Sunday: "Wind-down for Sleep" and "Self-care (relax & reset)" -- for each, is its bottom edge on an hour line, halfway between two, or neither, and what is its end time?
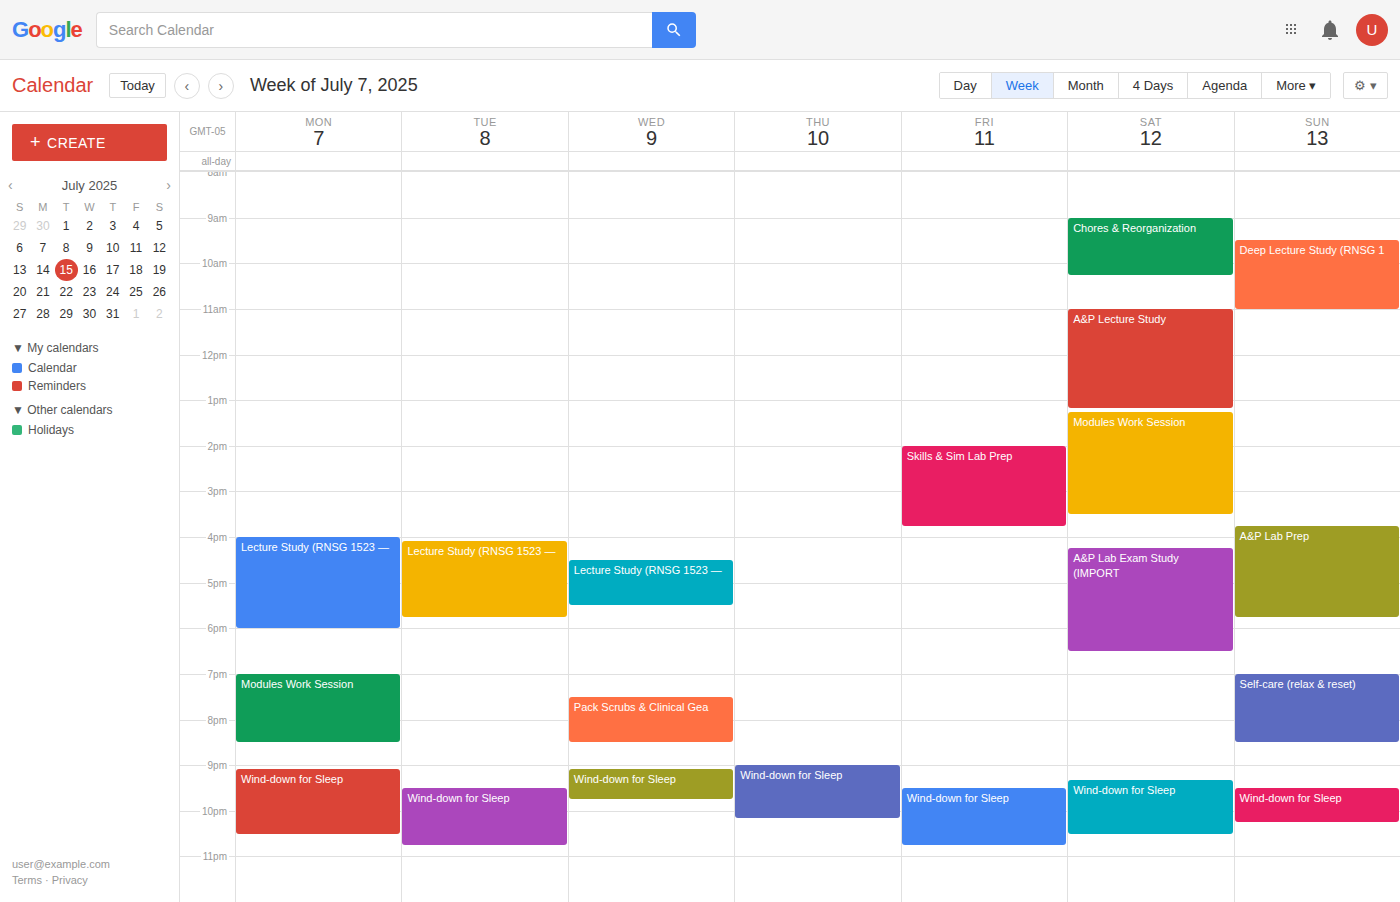
"Wind-down for Sleep": 10:15 PM, neither: a quarter of the way from the 10 PM line to the 11 PM line. "Self-care (relax & reset)": 8:30 PM, halfway between the 8 PM and 9 PM lines.